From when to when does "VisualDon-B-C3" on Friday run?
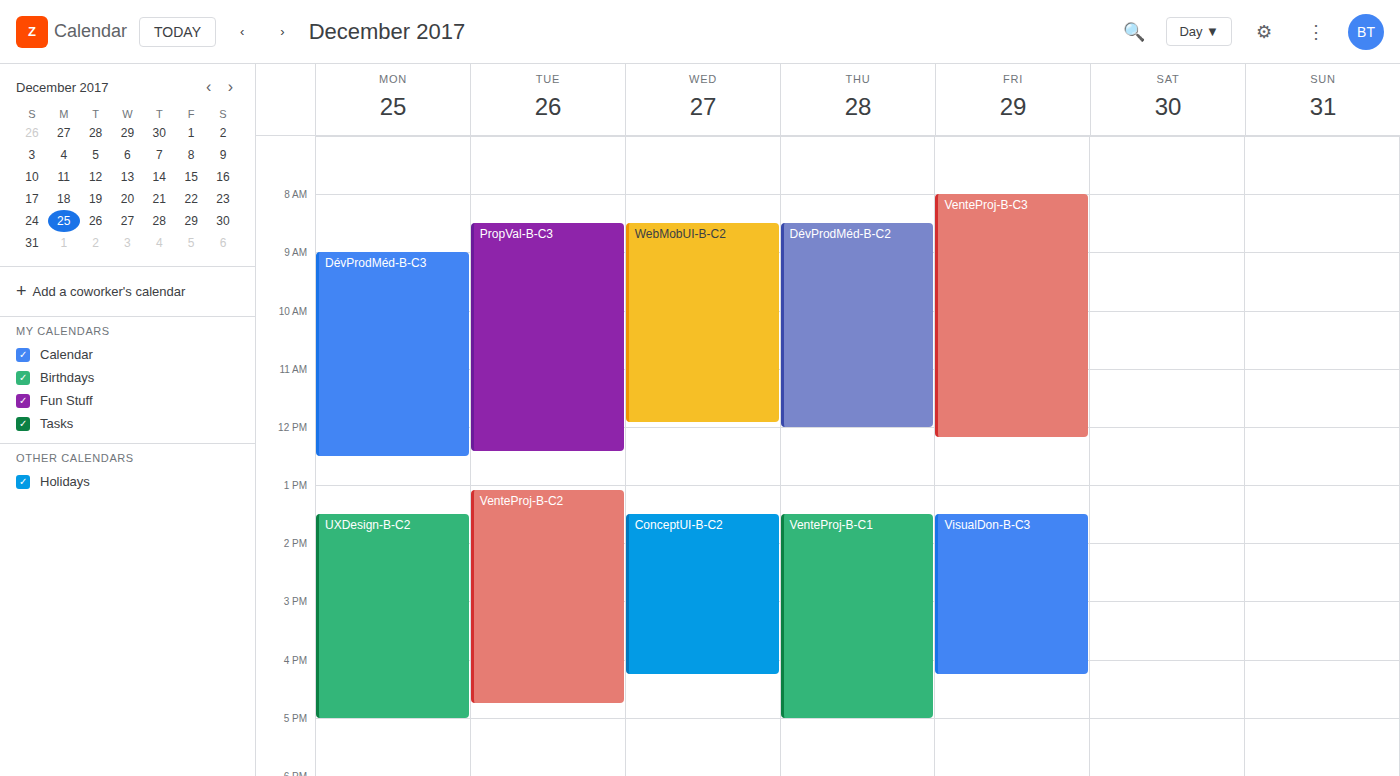
1:30 PM to 4:15 PM